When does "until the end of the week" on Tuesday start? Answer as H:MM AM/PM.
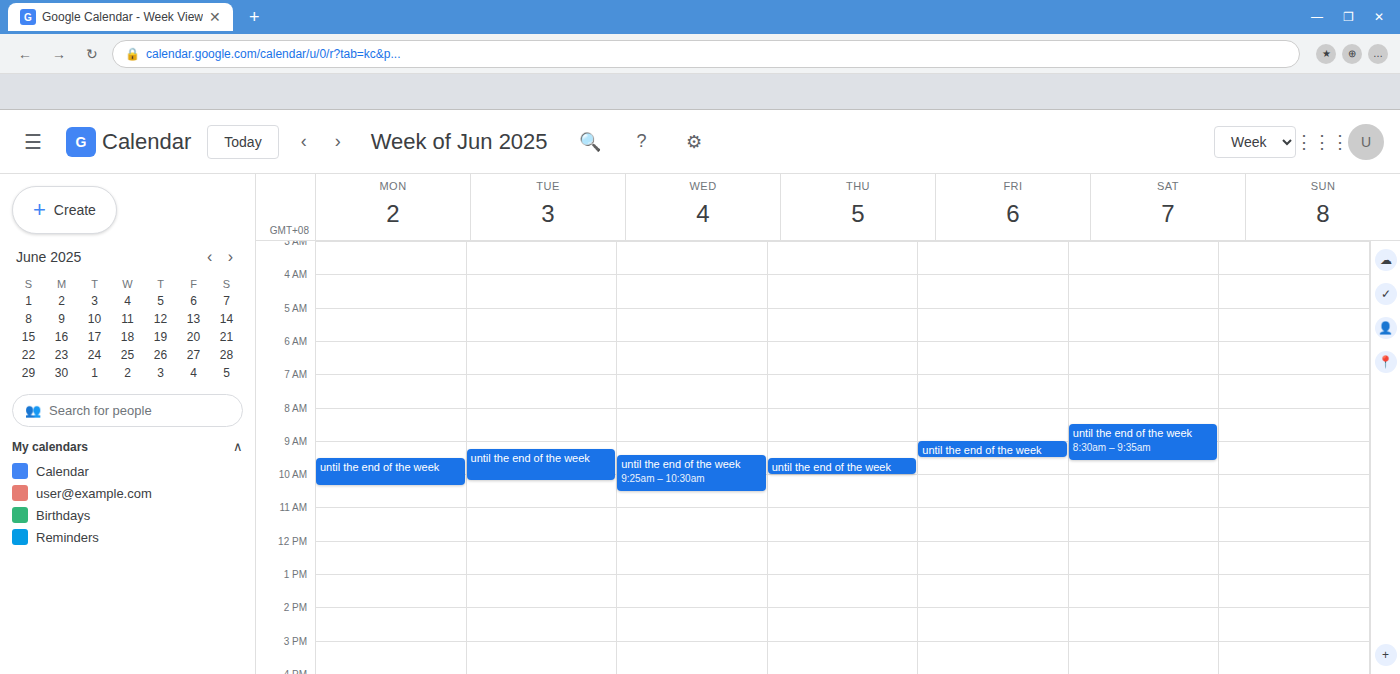
9:15 AM